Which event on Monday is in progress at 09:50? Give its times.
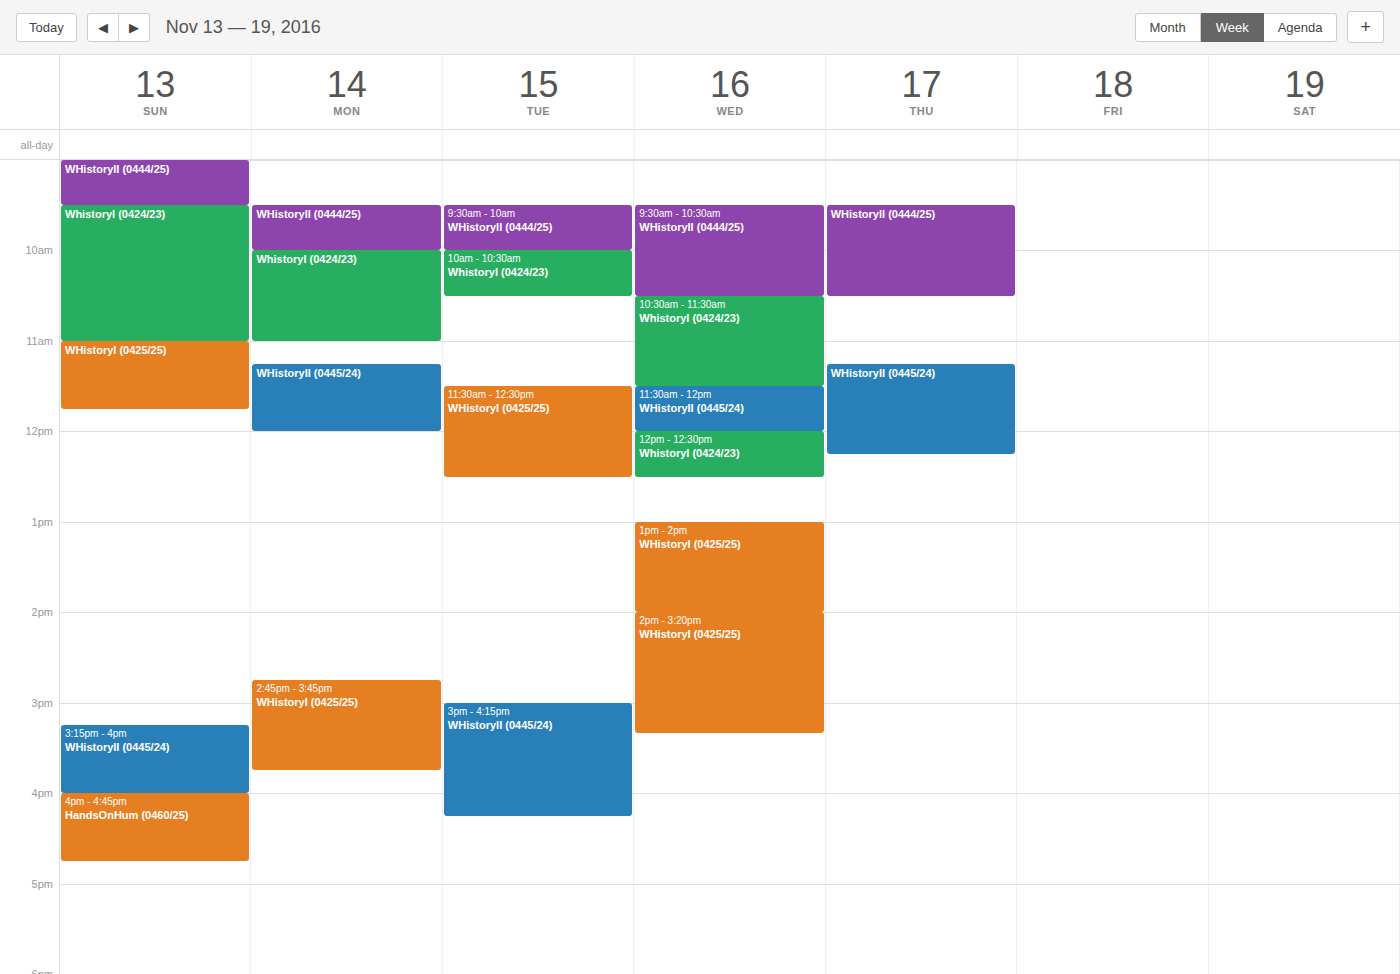
"WHistoryII (0444/25)", 09:30 to 10:00